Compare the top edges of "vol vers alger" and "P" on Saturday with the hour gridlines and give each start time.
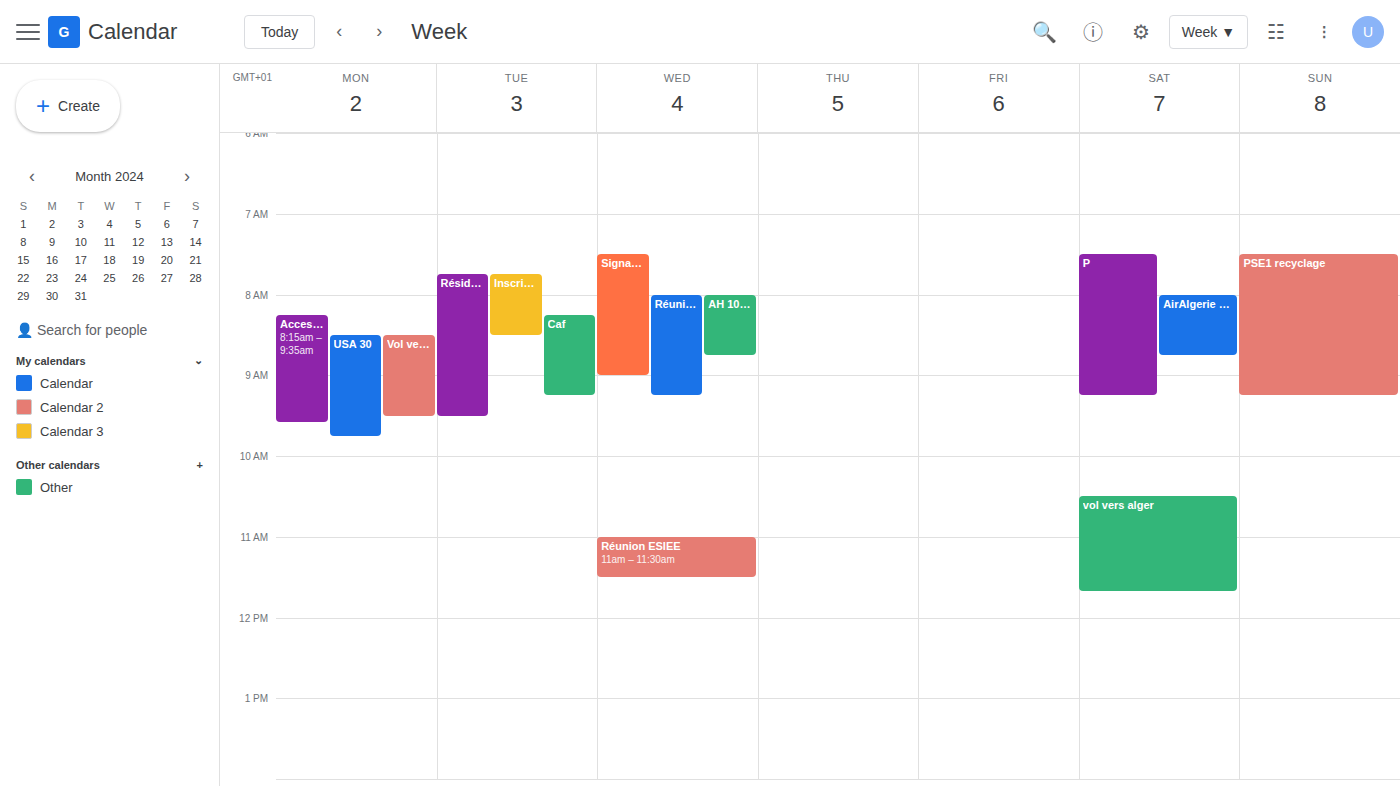
"vol vers alger": 10:30, halfway between the 10:00 and 11:00 lines. "P": 07:30, halfway between the 07:00 and 08:00 lines.